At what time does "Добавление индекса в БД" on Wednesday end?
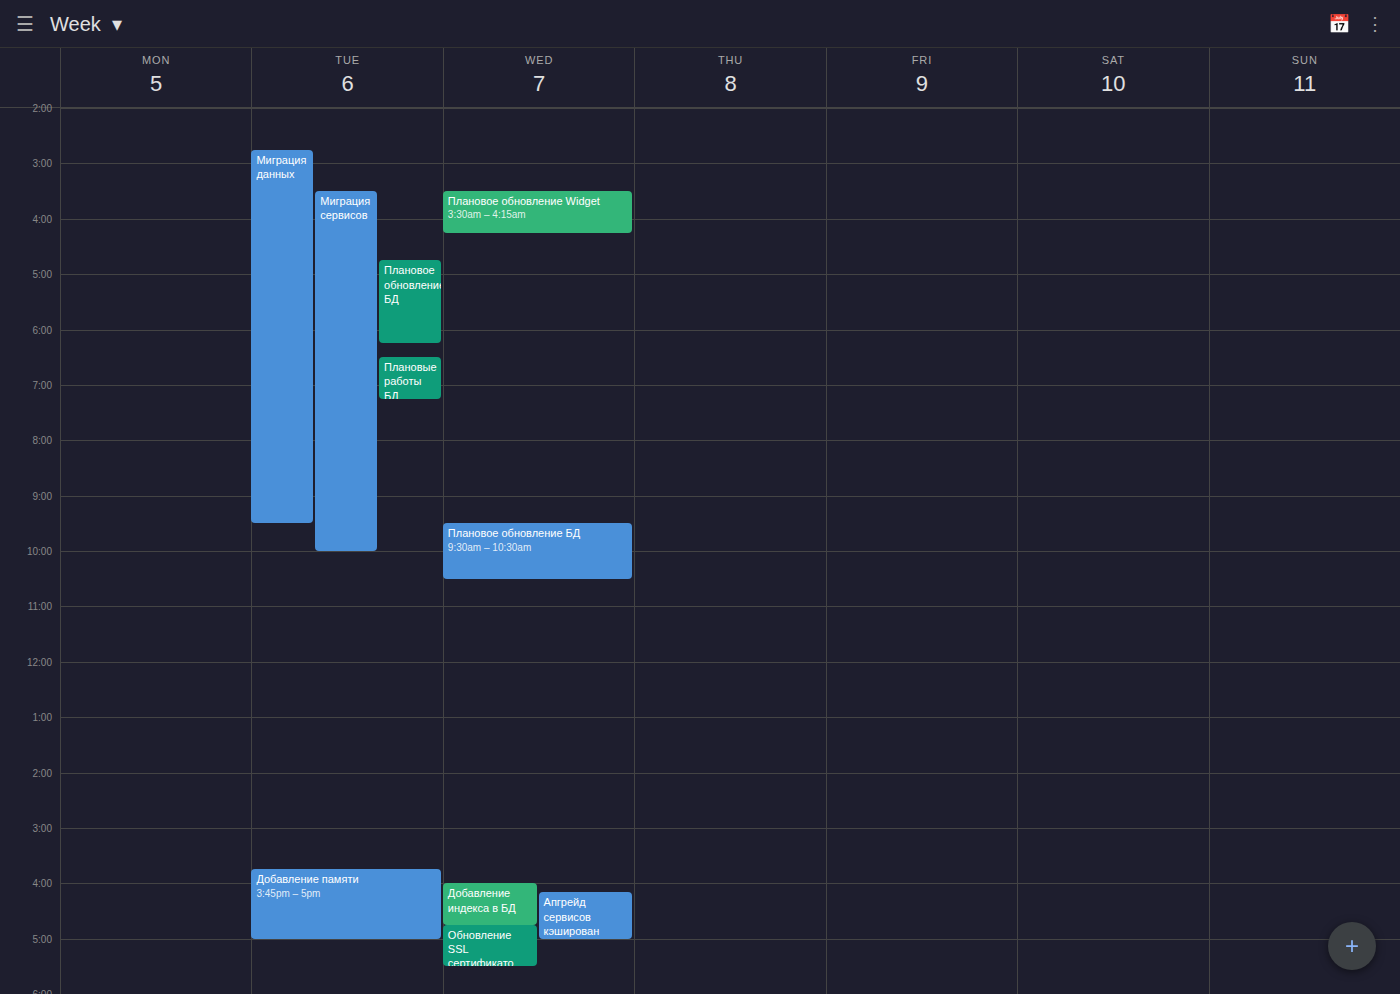
4:45 PM